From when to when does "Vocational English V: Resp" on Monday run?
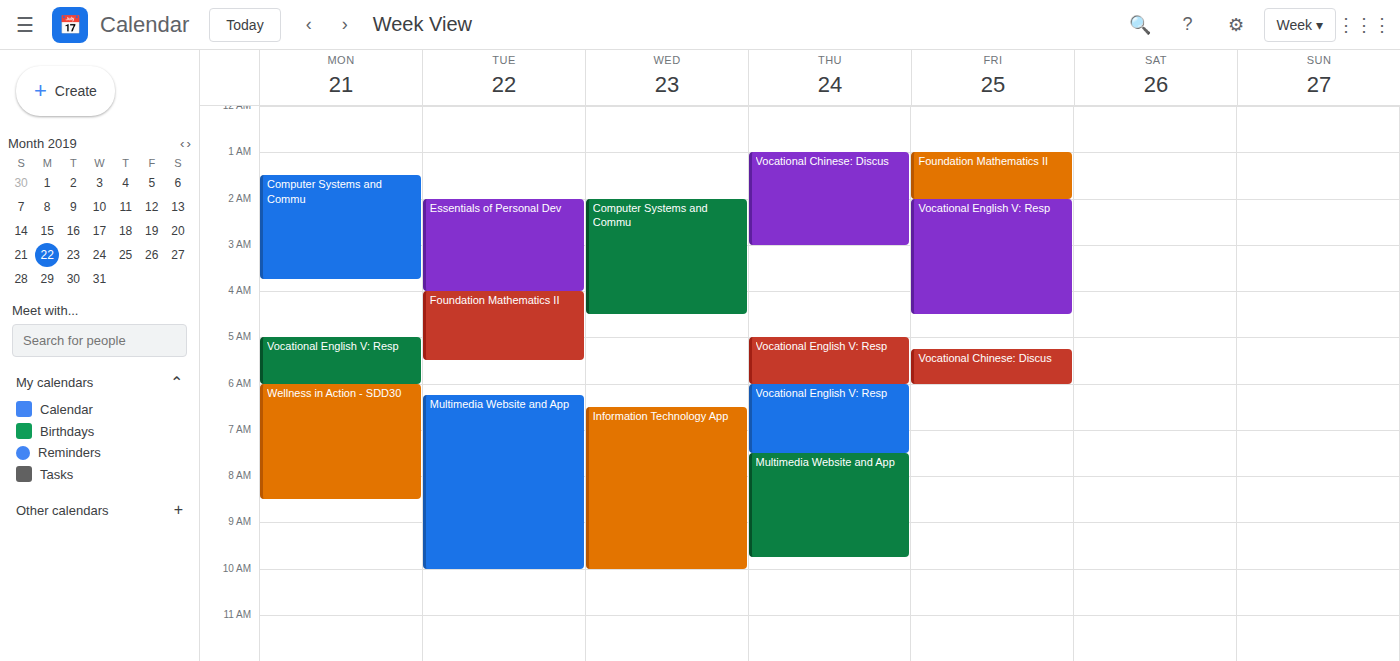
5:00 AM to 6:00 AM